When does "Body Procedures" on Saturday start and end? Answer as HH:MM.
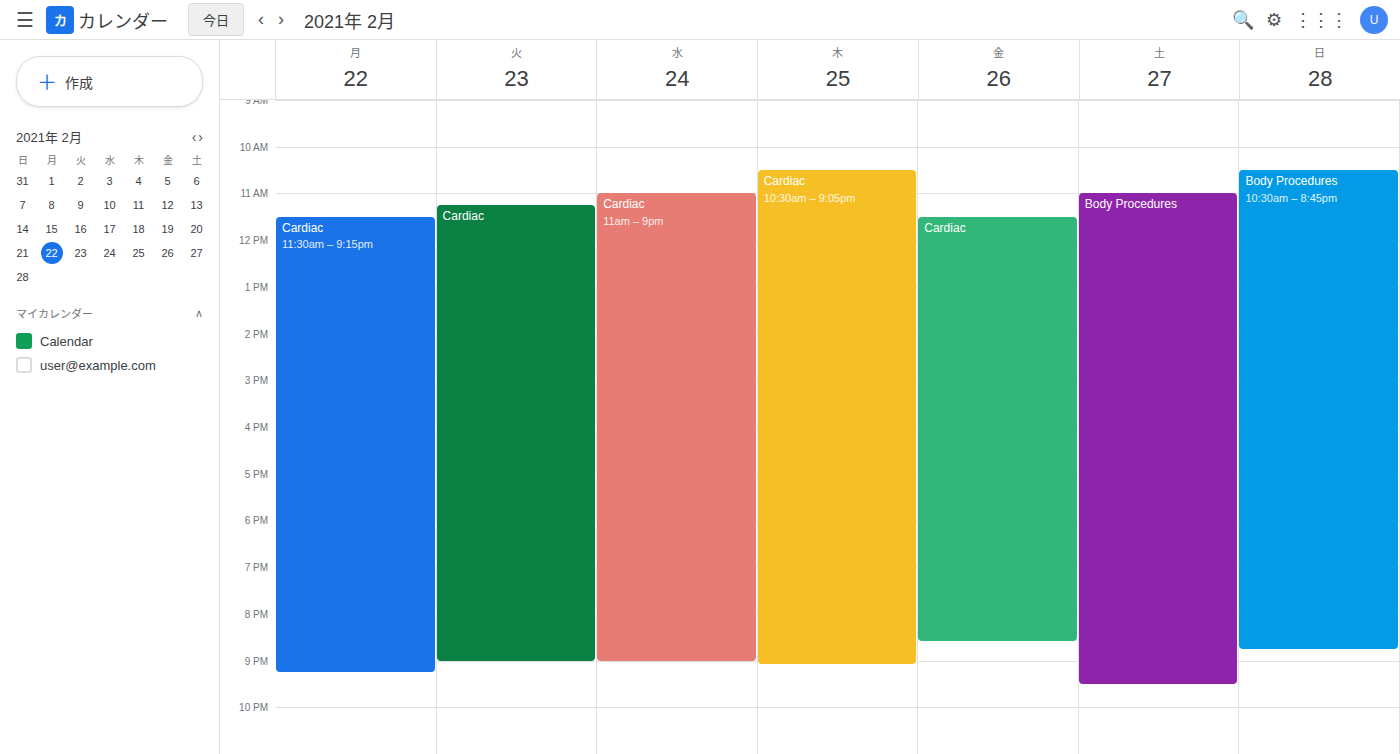
11:00 to 21:30